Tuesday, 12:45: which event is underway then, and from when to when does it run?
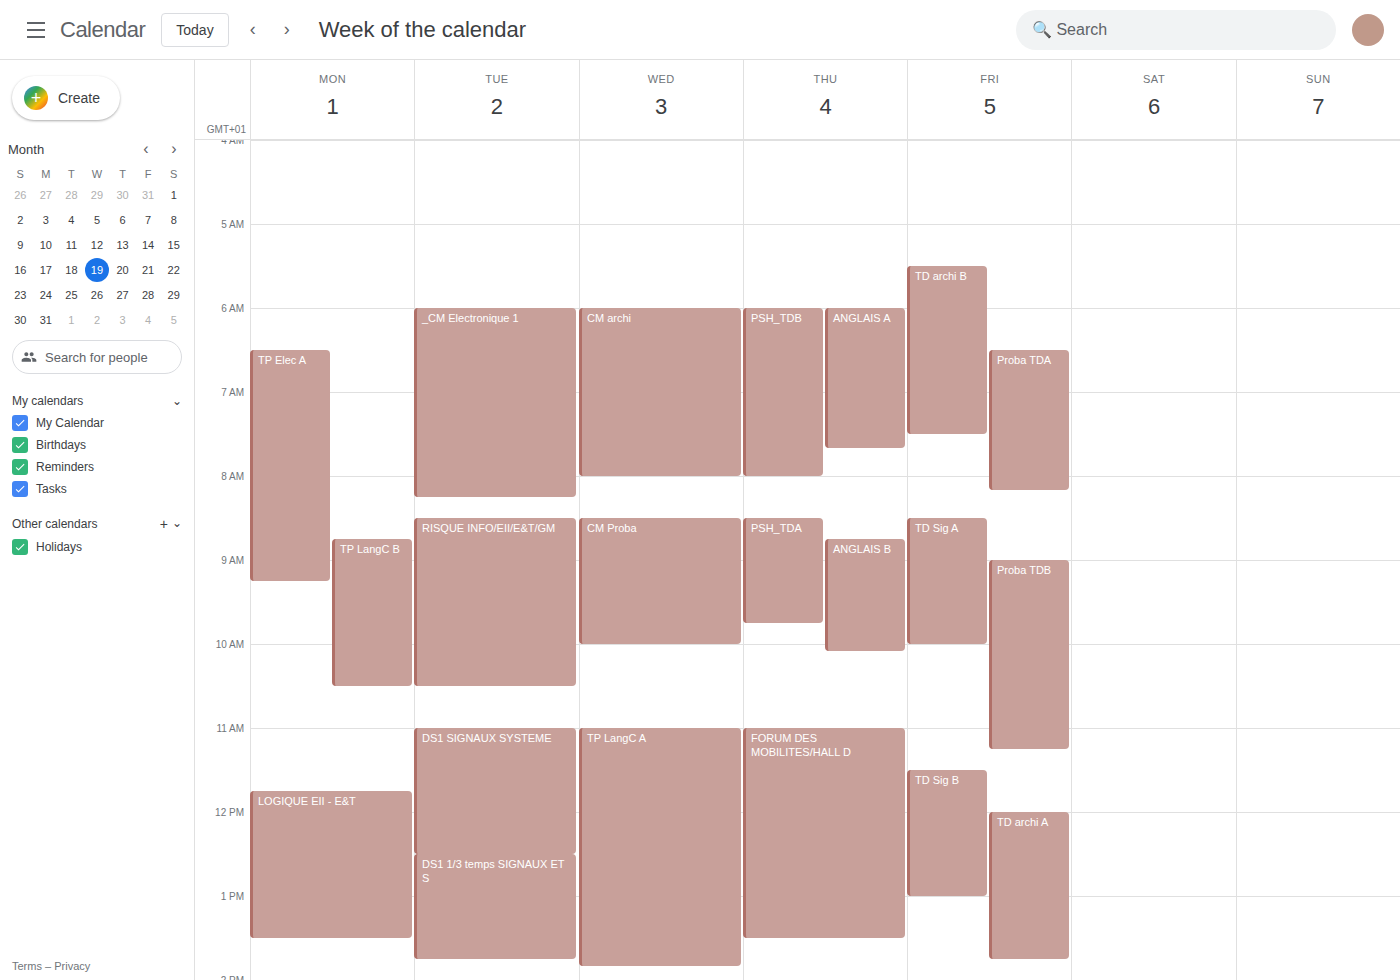
"DS1 1/3 temps SIGNAUX ET S", 12:30 to 13:45